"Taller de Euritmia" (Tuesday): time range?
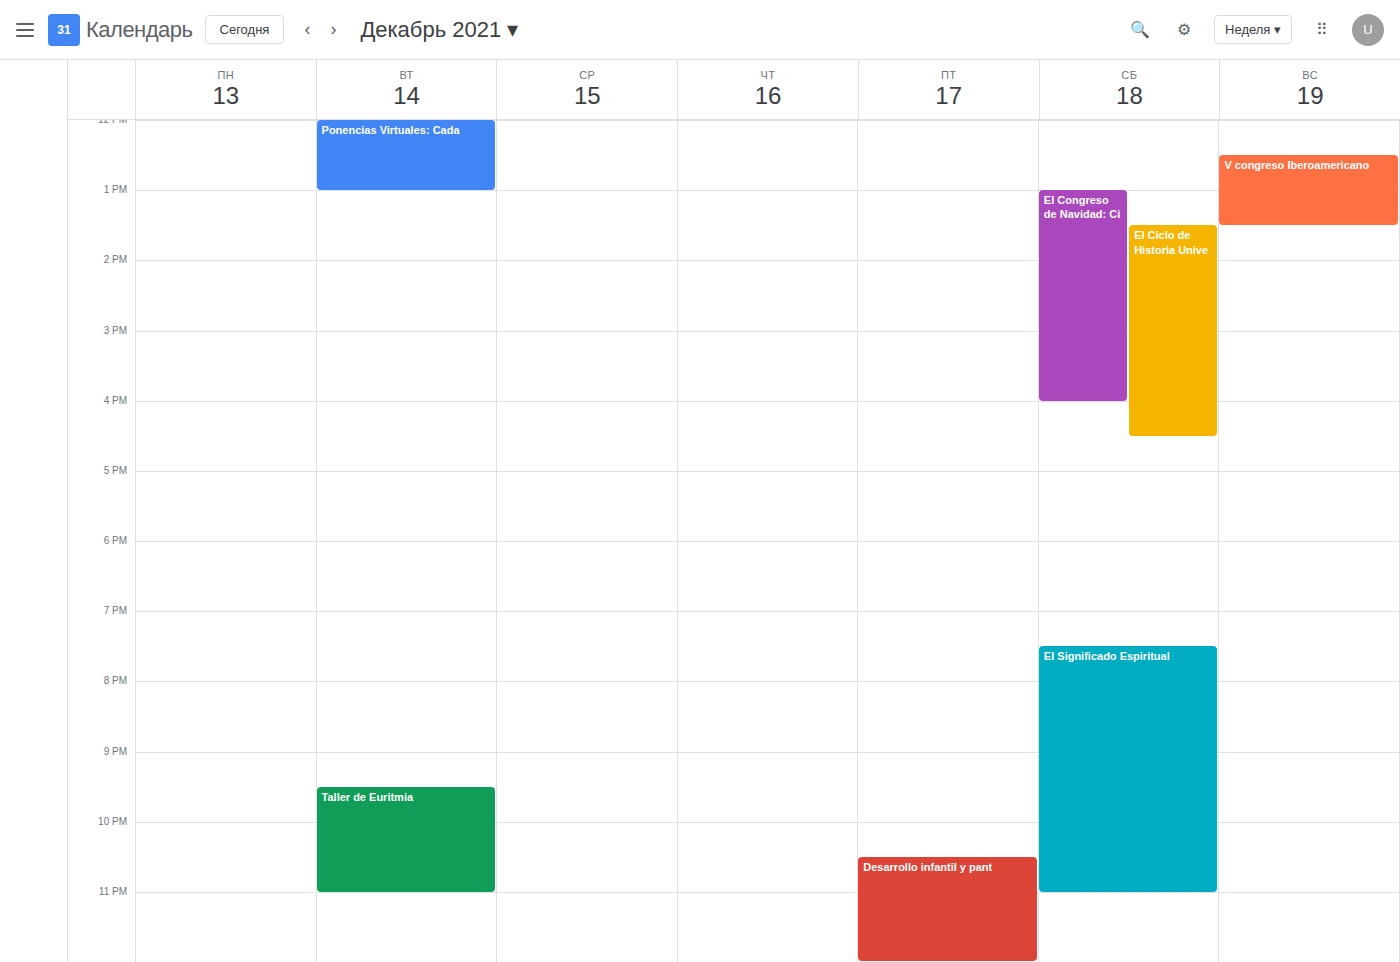
9:30 PM to 11:00 PM